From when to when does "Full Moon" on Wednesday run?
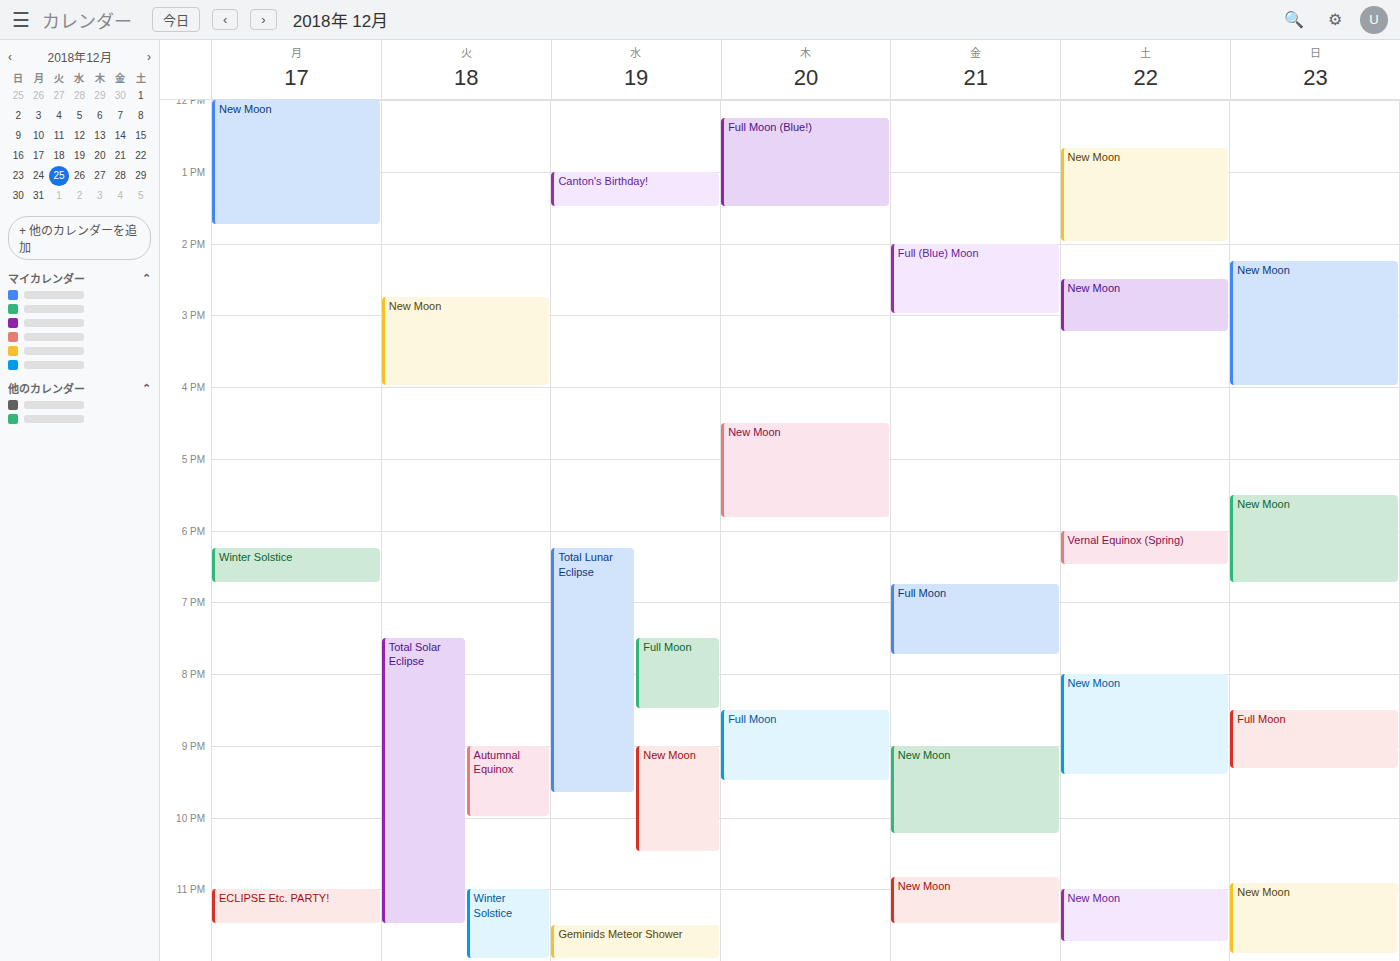
7:30 PM to 8:30 PM